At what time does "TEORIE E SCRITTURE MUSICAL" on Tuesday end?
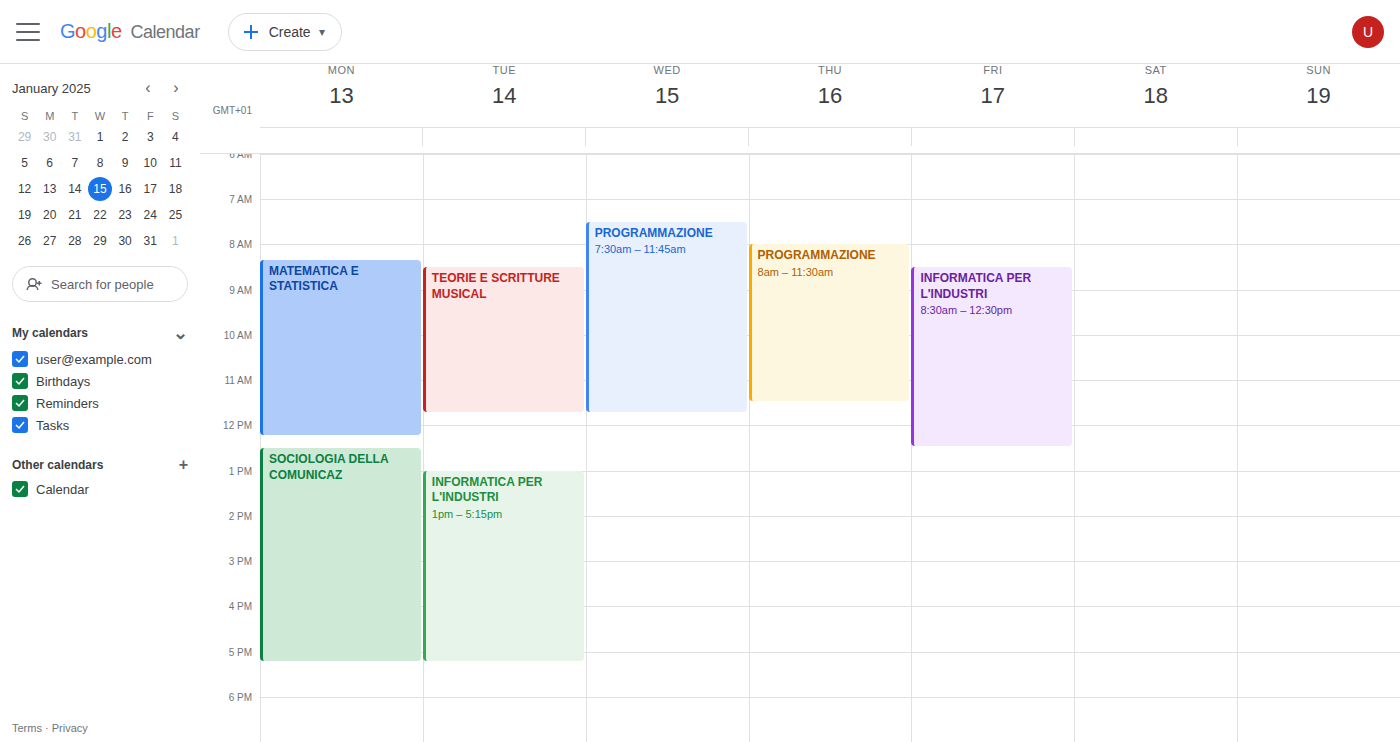
11:45 AM